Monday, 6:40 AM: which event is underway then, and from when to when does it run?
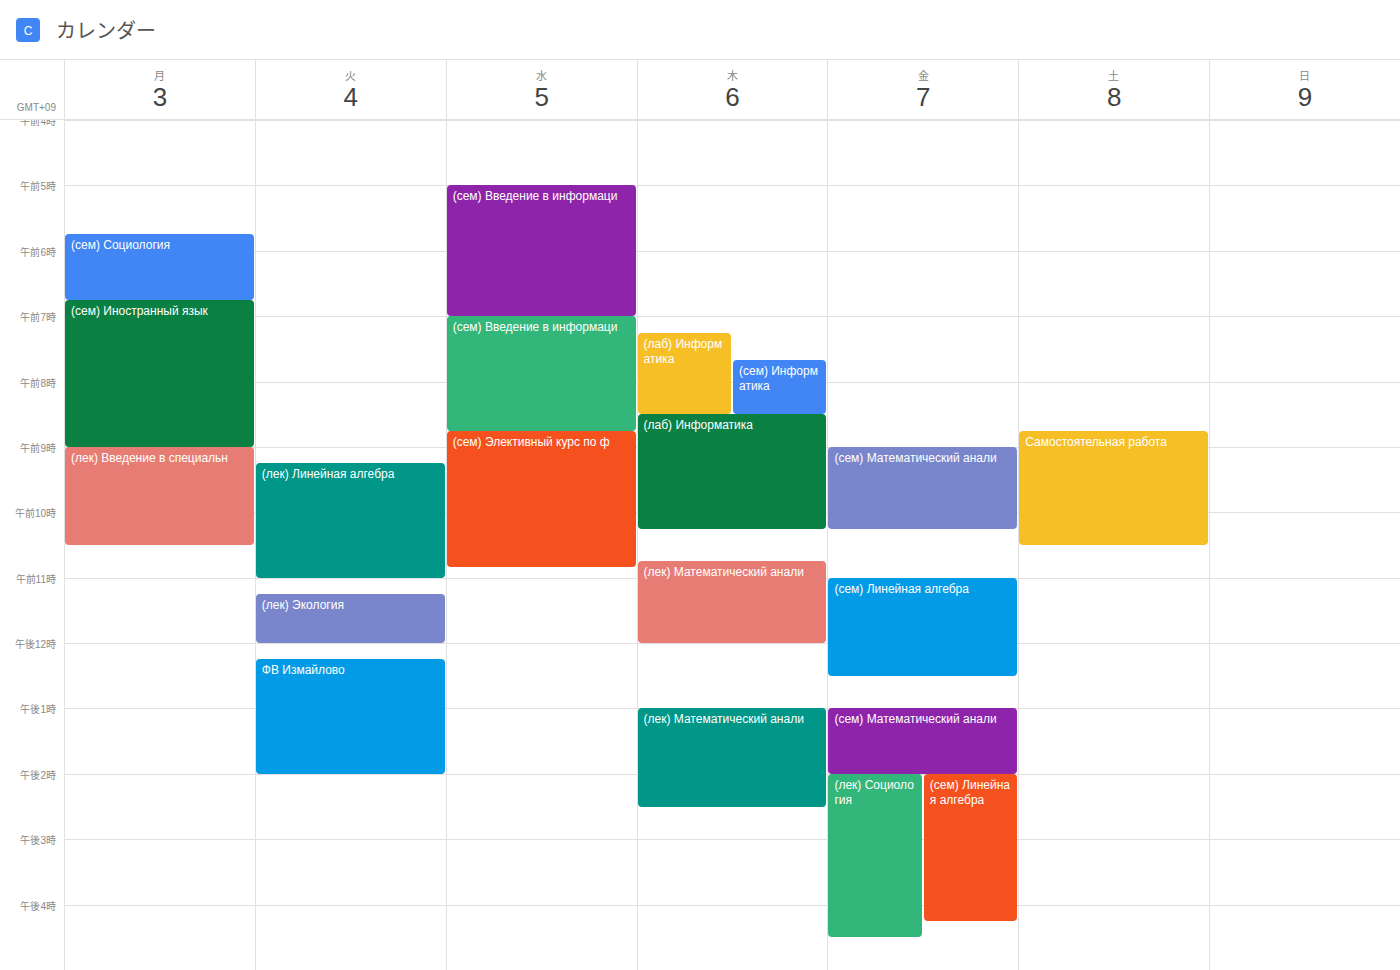
"(сем) Социология", 5:45 AM to 6:45 AM